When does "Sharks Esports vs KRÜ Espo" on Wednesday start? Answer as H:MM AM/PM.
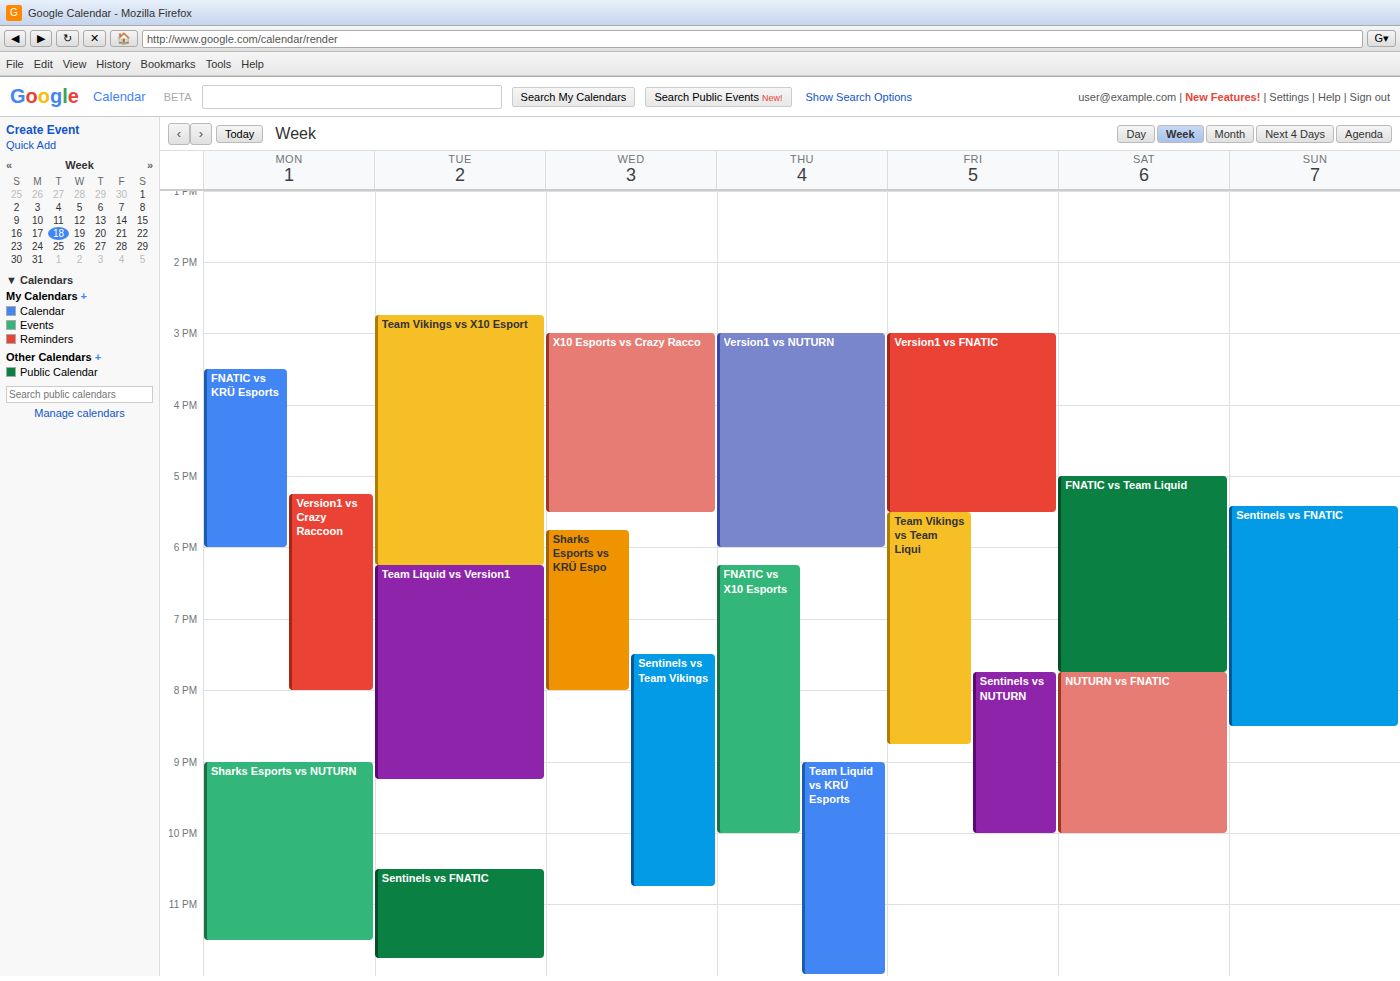
5:45 PM